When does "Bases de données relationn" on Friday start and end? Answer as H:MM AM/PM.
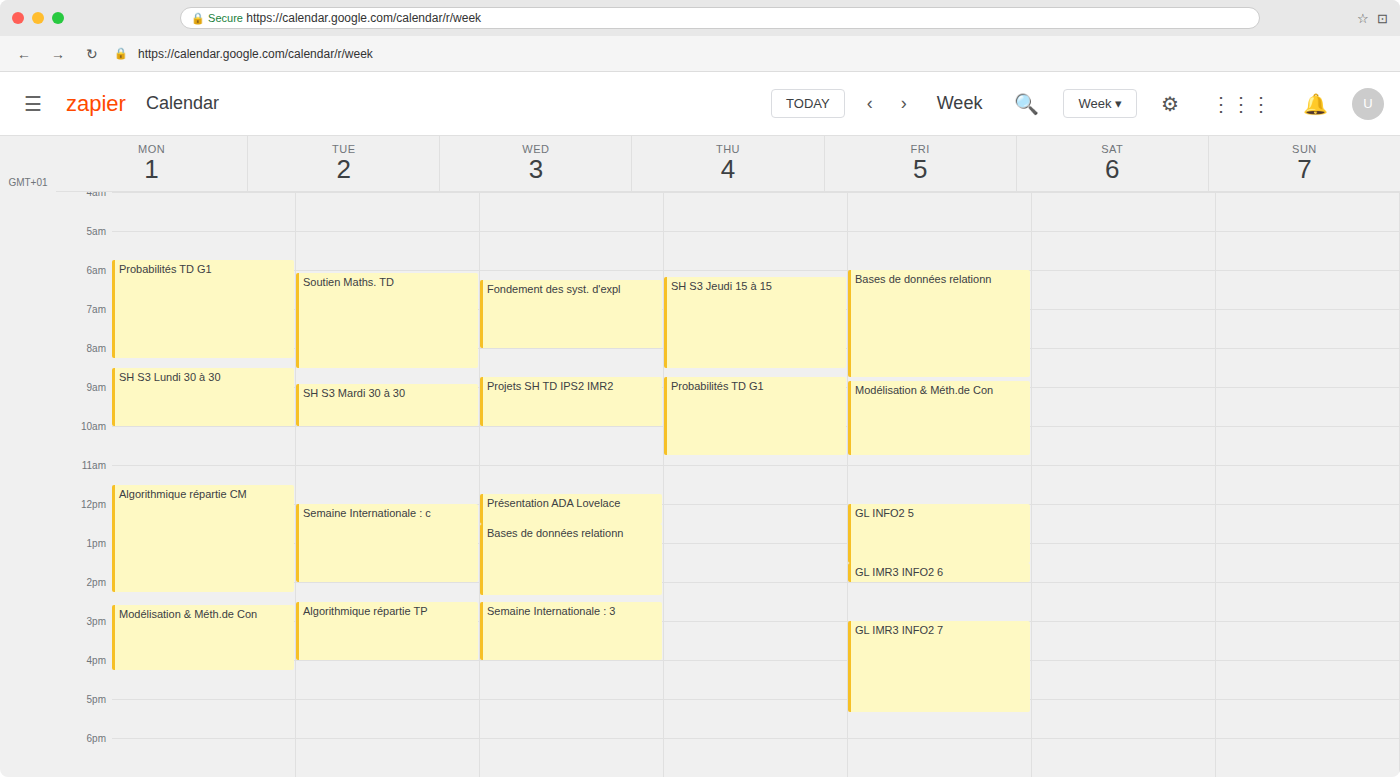
6:00 AM to 8:45 AM